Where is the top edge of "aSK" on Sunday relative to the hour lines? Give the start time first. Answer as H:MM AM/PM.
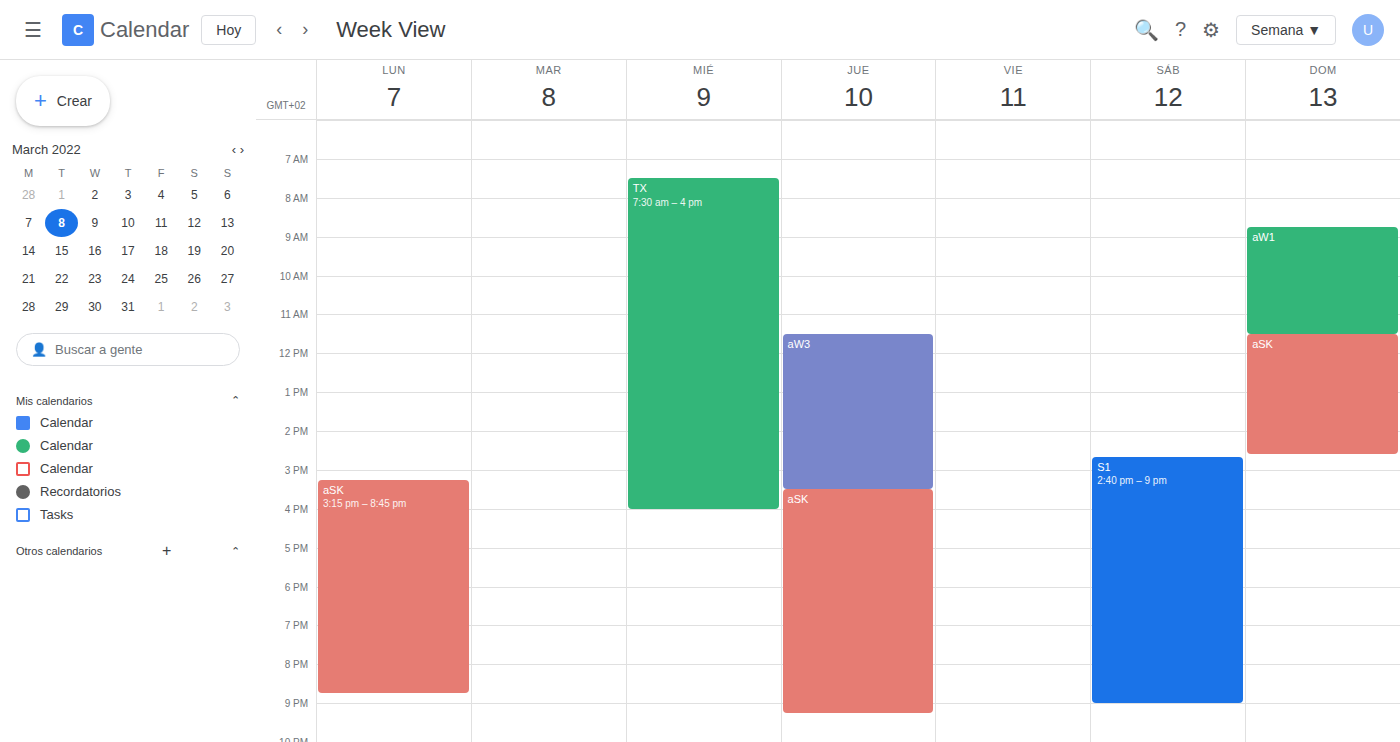
11:30 AM -- halfway between the 11 AM and 12 PM lines.